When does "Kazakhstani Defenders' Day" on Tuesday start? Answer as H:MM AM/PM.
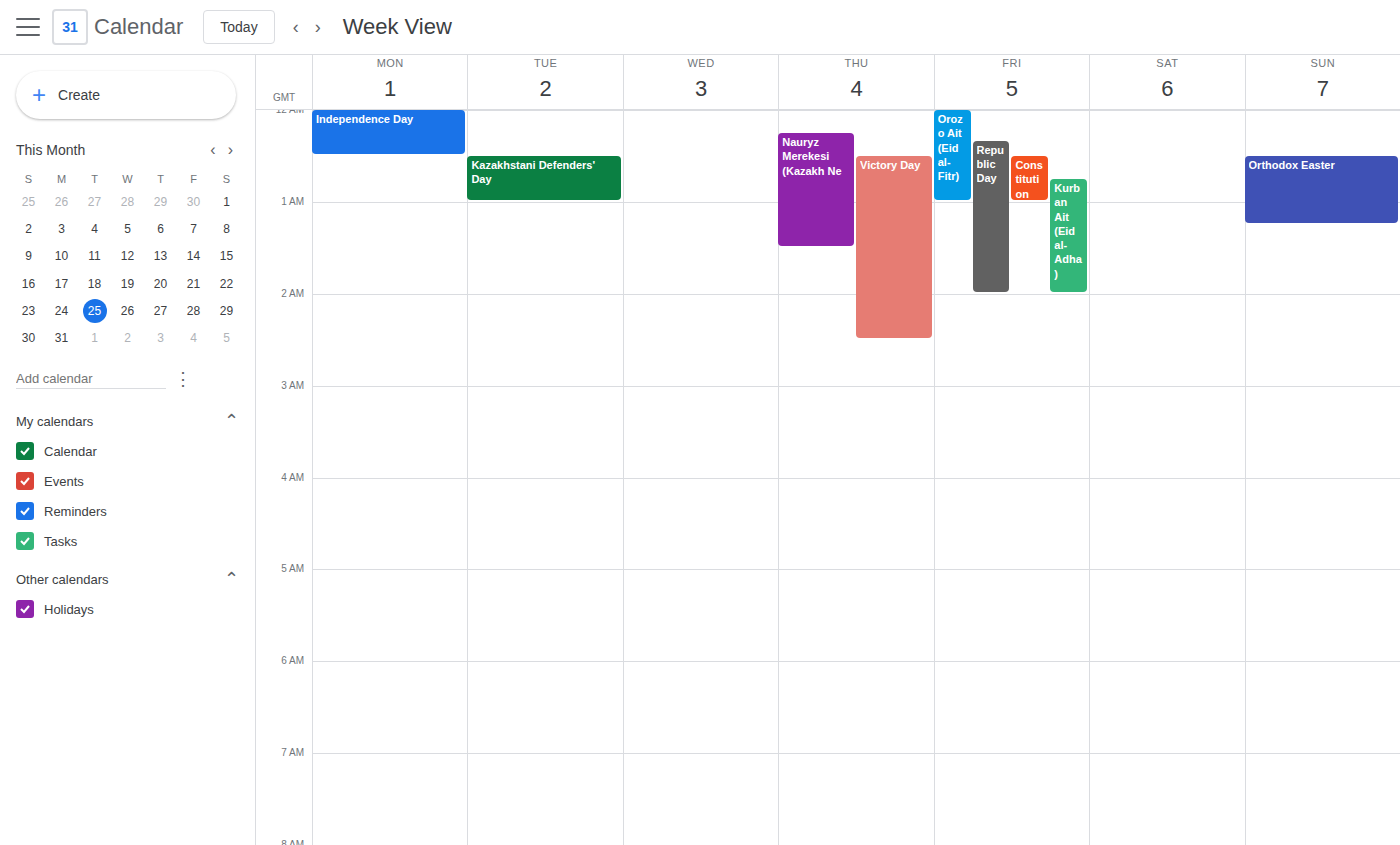
12:30 AM